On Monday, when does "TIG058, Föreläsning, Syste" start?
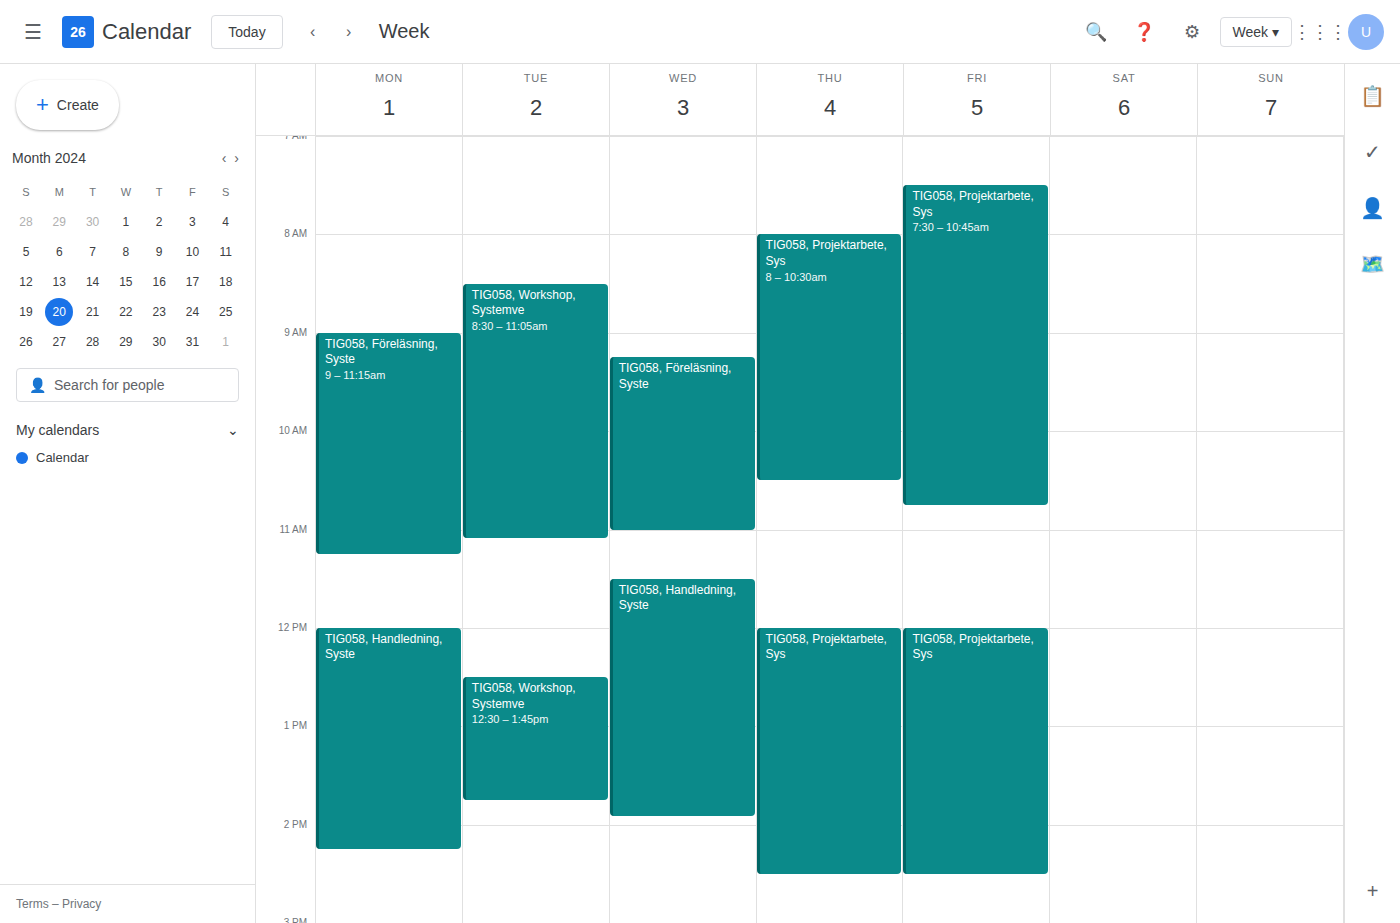
9:00 AM